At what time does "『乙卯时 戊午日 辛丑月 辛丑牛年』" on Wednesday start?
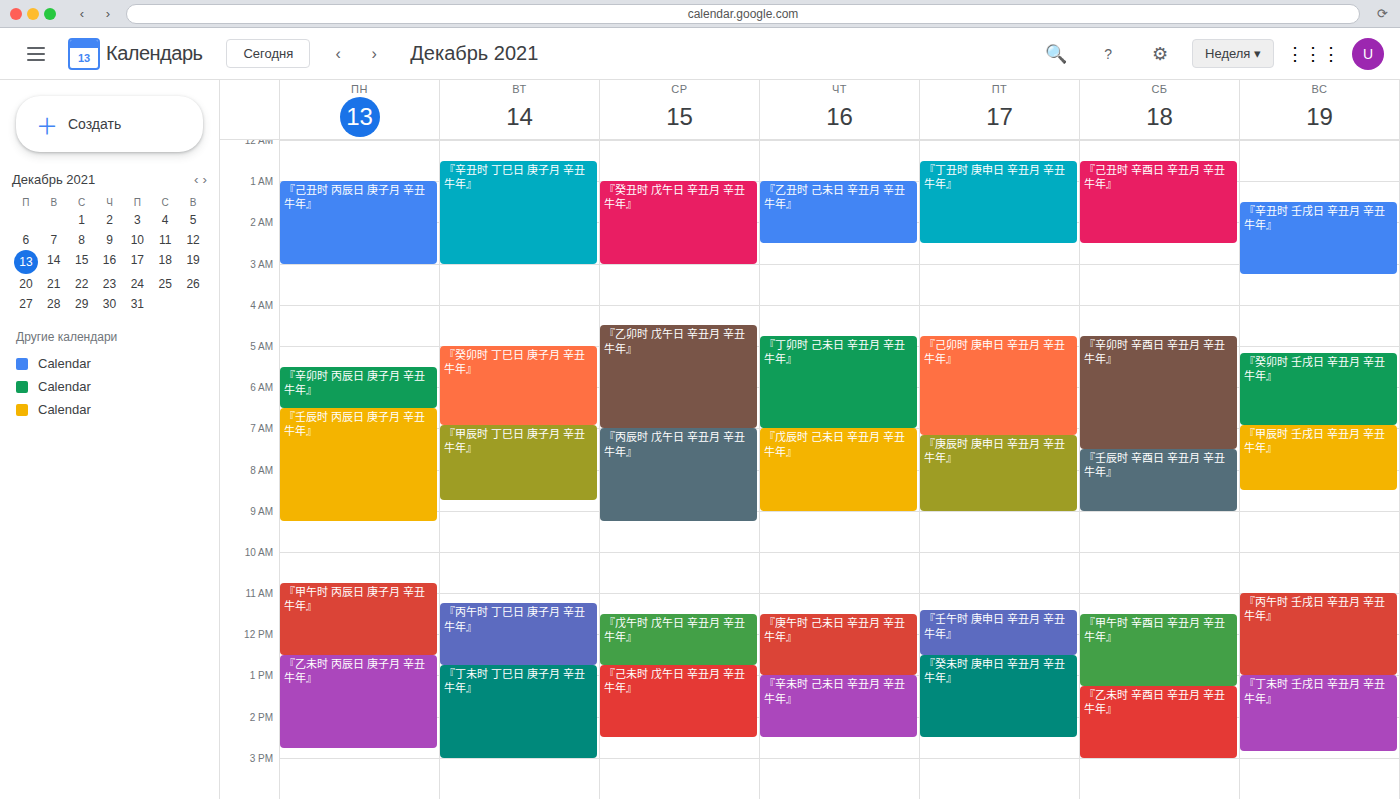
4:30 AM